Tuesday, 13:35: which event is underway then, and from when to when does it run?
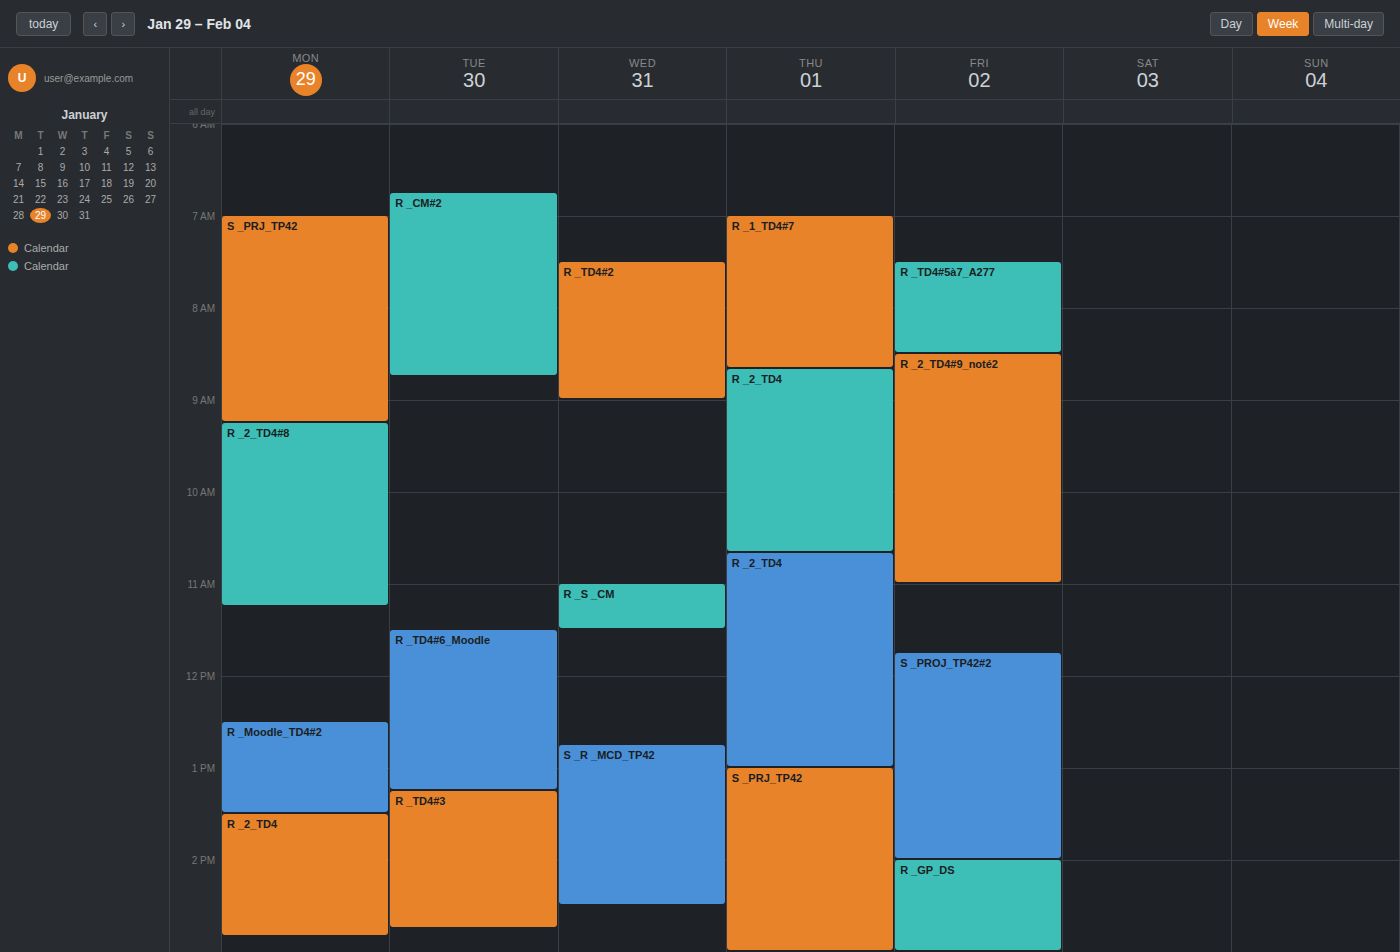
"R _TD4#3", 13:15 to 14:45